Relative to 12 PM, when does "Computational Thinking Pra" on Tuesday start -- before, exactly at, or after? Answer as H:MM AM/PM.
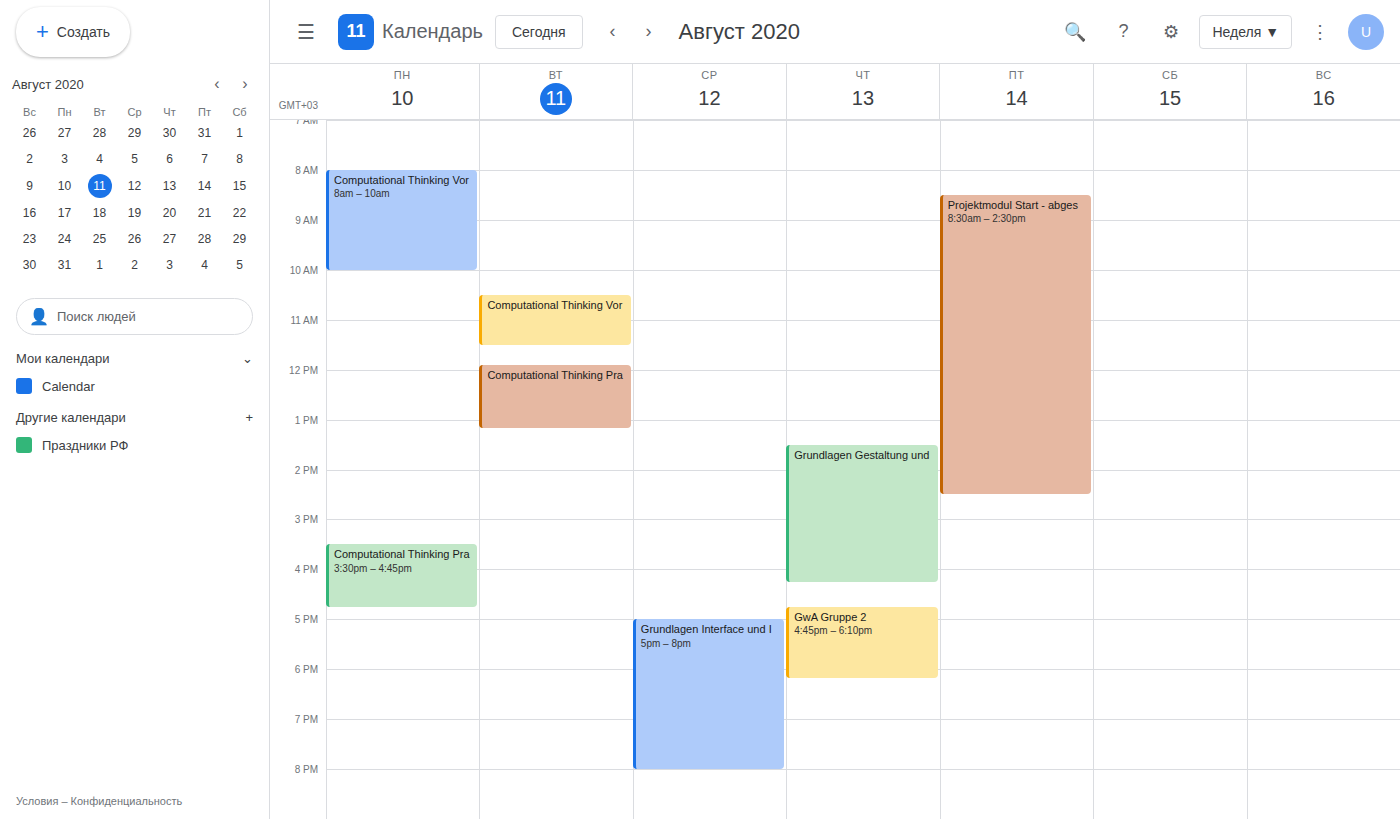
11:55 AM -- before 12 PM, 5 minutes above the 12 PM line.